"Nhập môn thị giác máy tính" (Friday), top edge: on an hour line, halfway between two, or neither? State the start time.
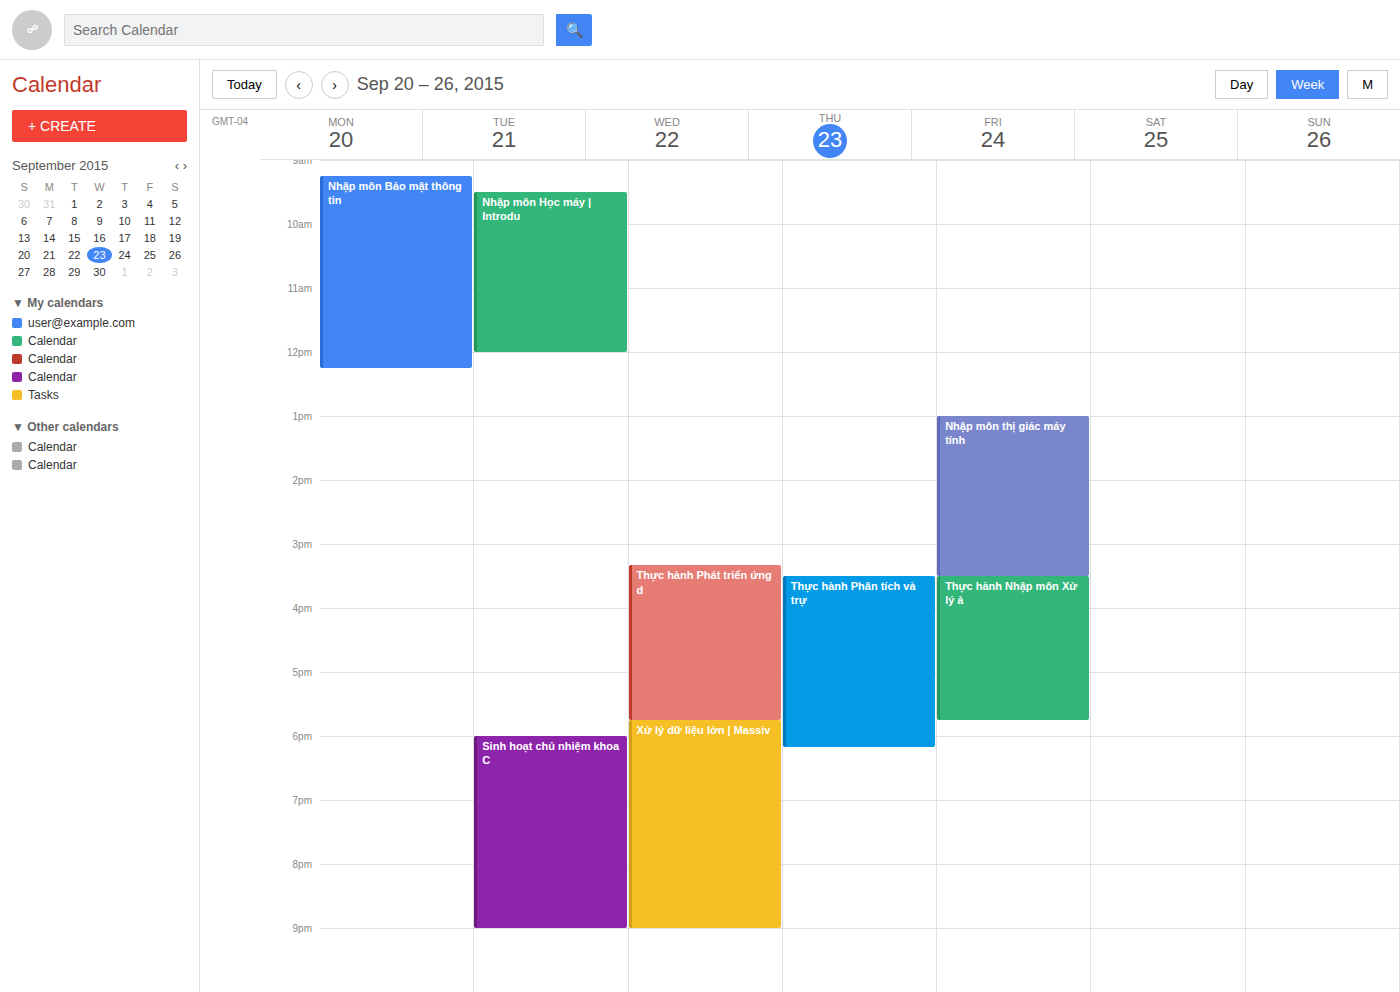
1:00 PM -- exactly on the 1 PM line.